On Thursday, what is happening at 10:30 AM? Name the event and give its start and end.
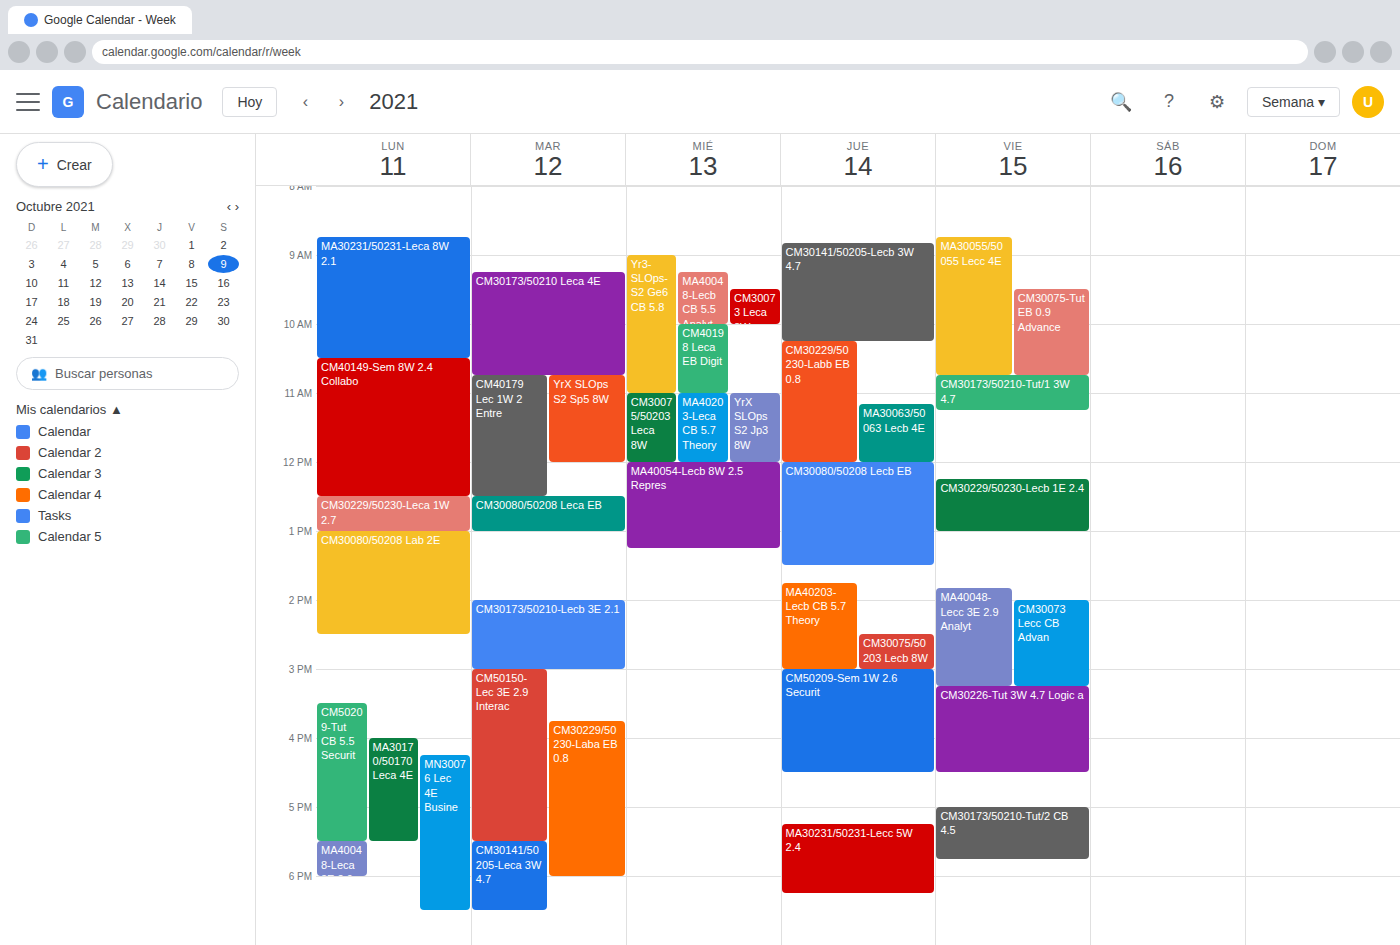
"CM30229/50230-Labb EB 0.8", 10:15 AM to 12:00 PM